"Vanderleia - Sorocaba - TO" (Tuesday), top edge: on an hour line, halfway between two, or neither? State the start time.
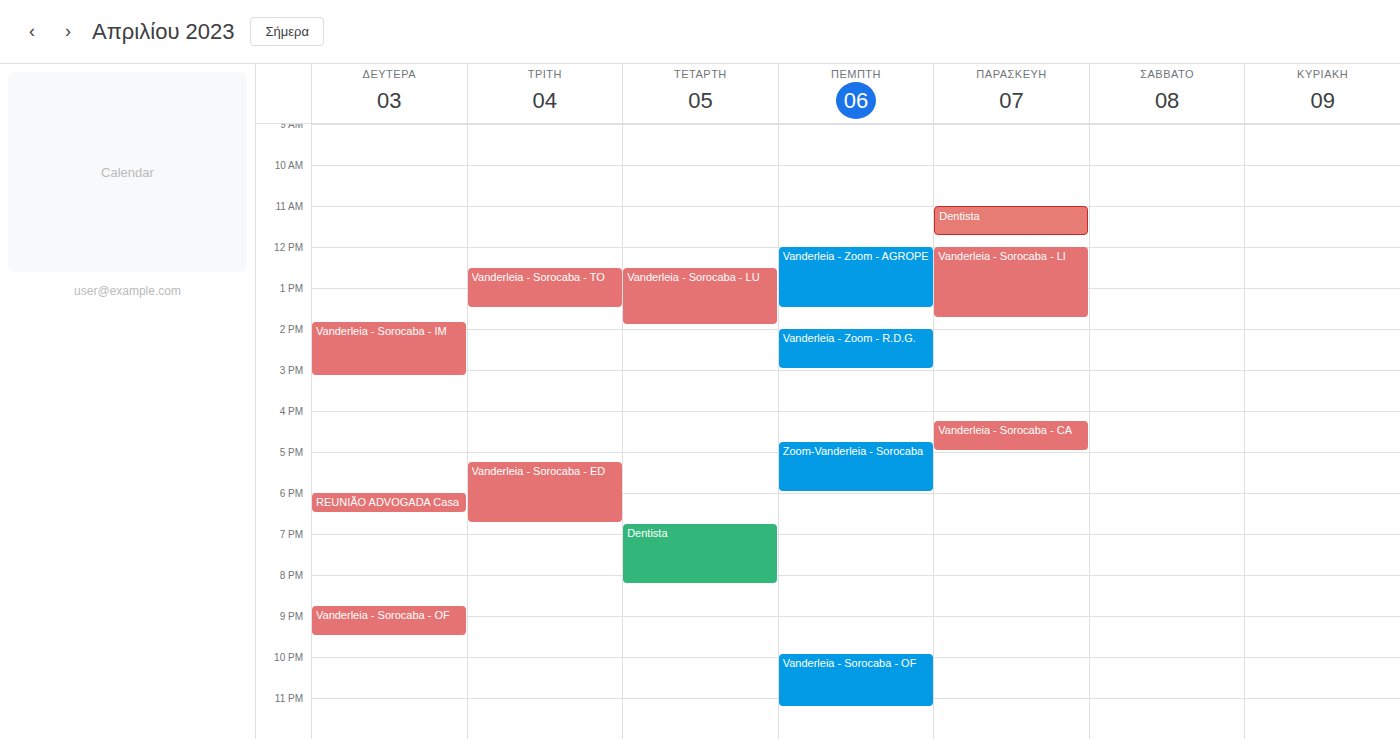
12:30 -- halfway between the 12:00 and 13:00 lines.